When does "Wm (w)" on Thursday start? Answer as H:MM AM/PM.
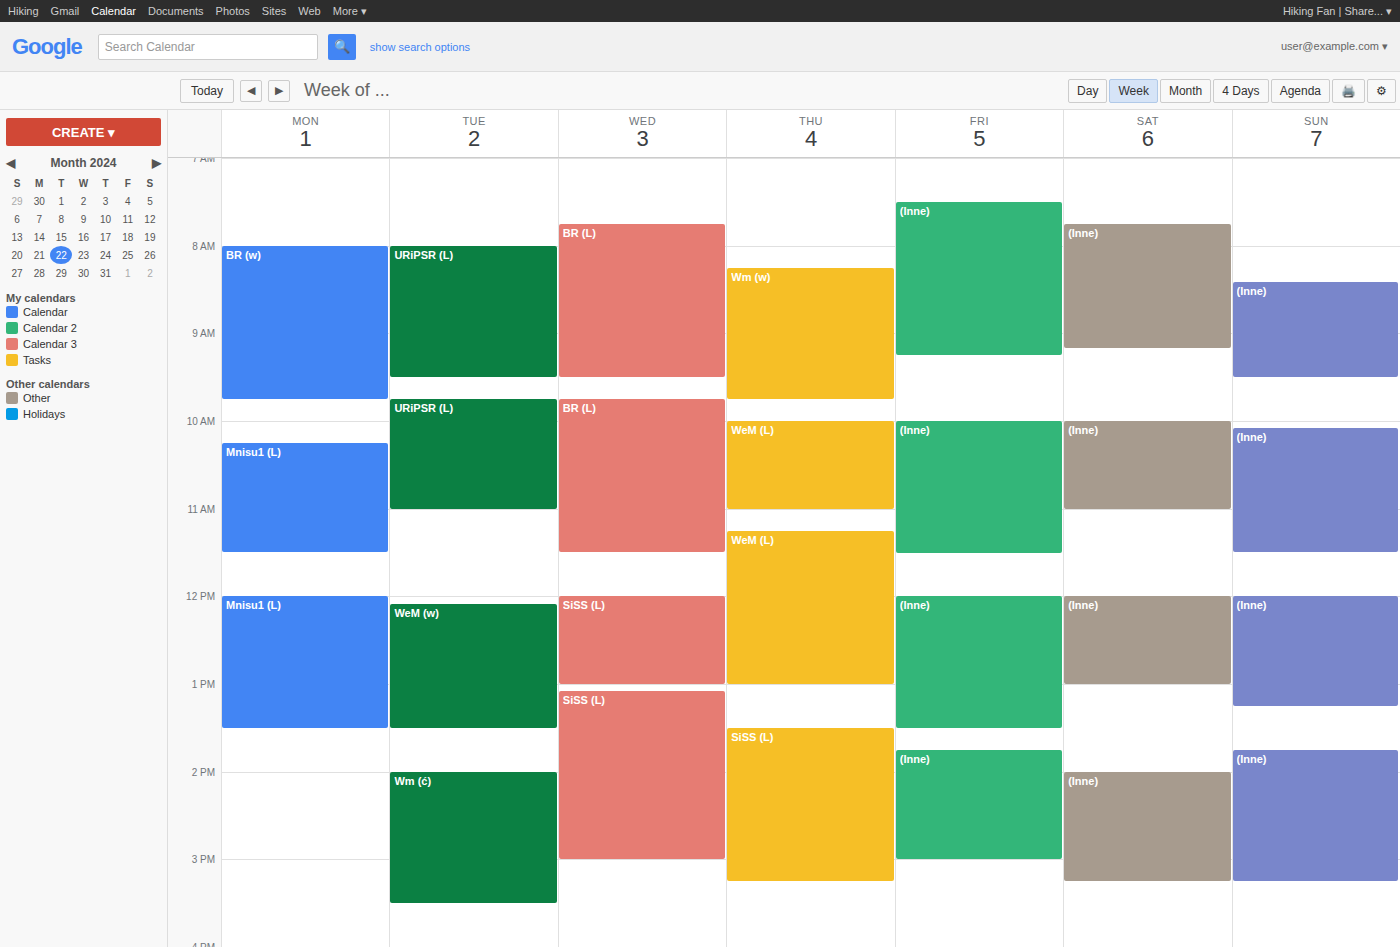
8:15 AM